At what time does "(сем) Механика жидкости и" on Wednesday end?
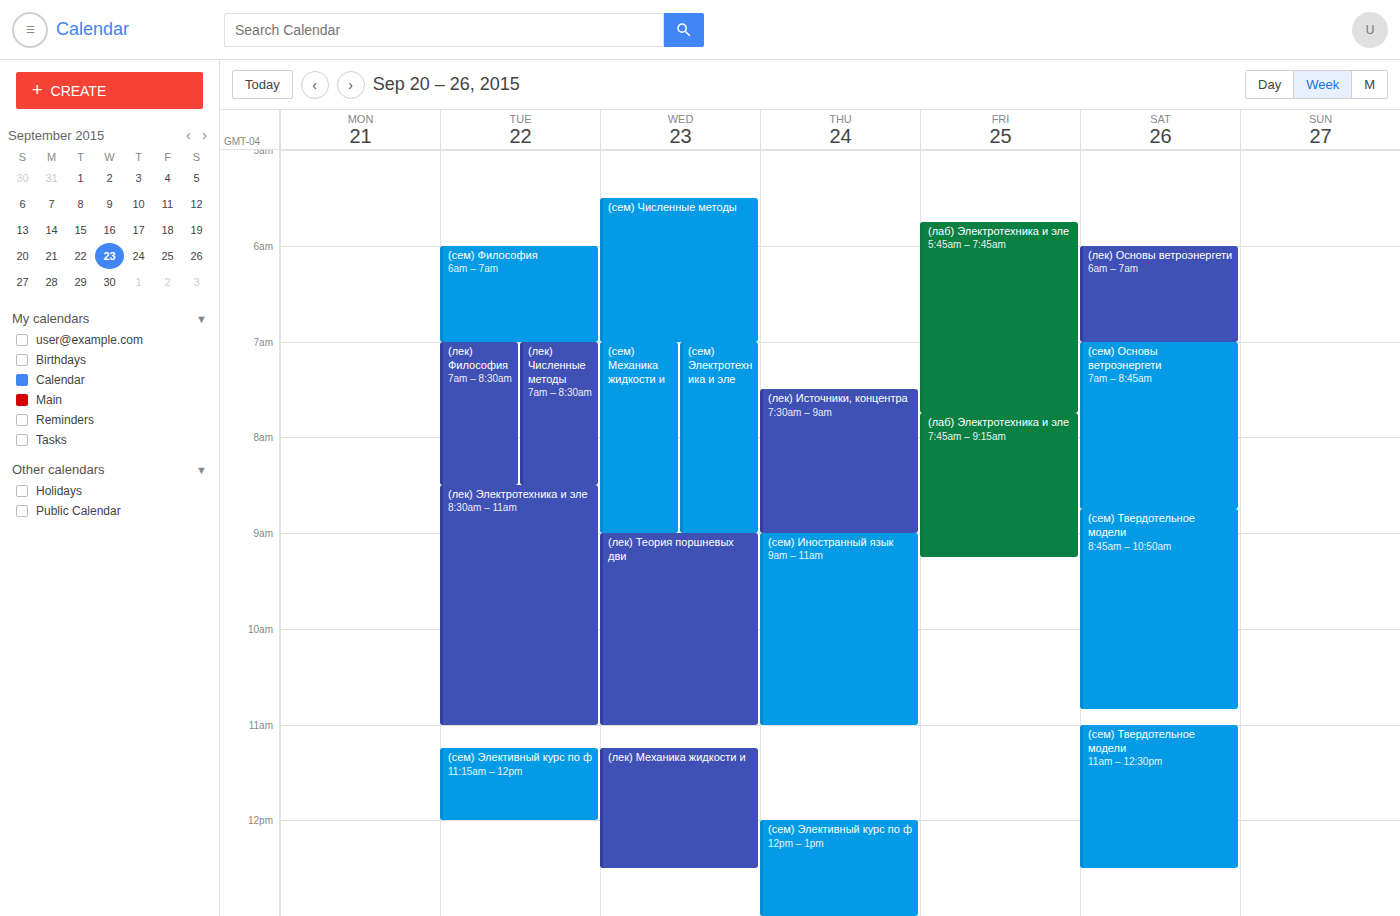
09:00